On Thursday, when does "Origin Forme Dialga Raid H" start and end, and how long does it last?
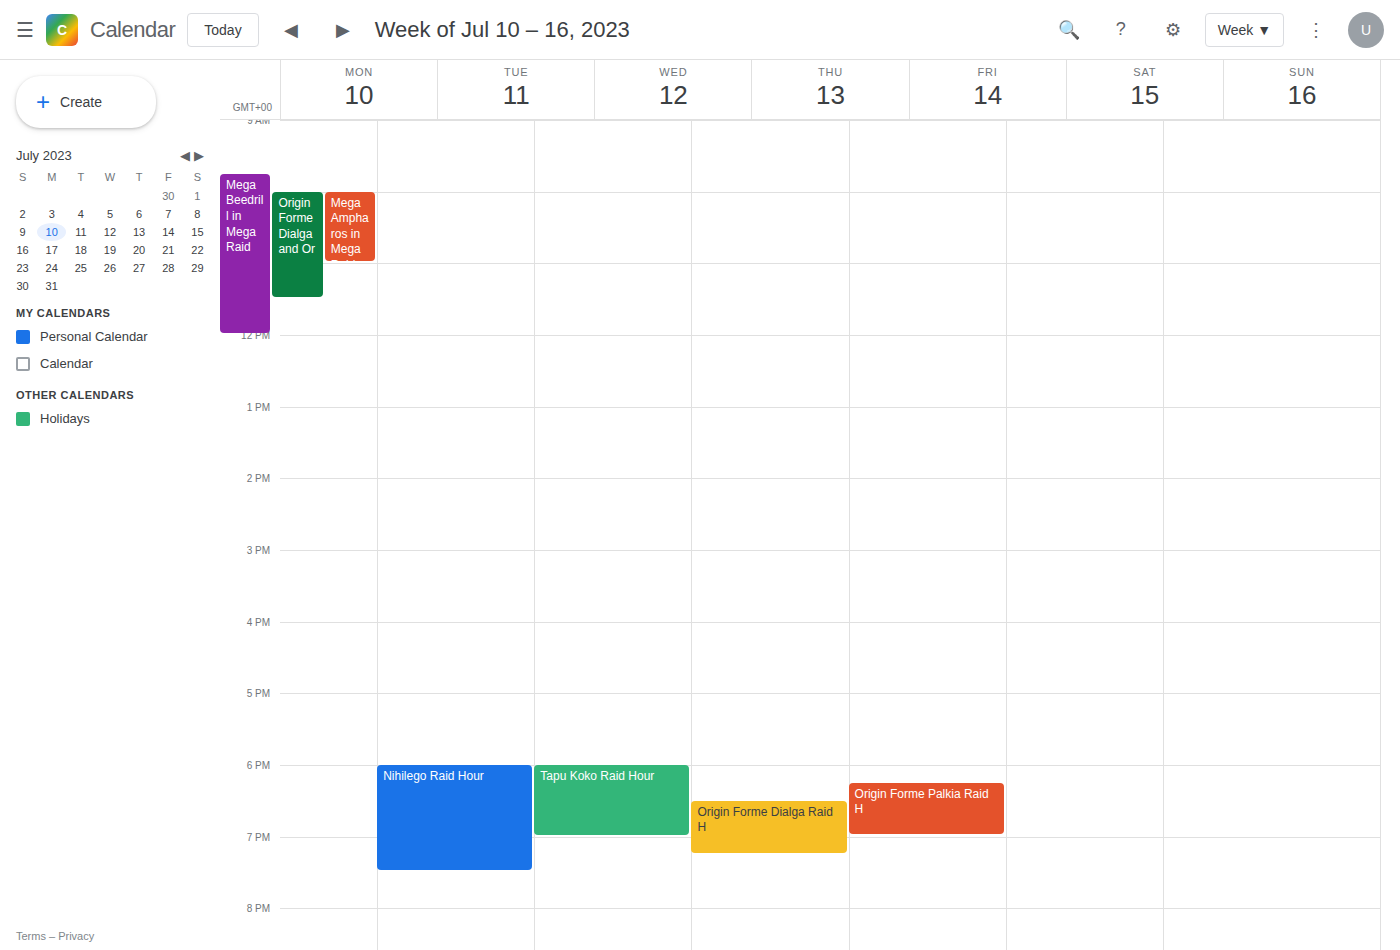
6:30 PM to 7:15 PM, 45 minutes